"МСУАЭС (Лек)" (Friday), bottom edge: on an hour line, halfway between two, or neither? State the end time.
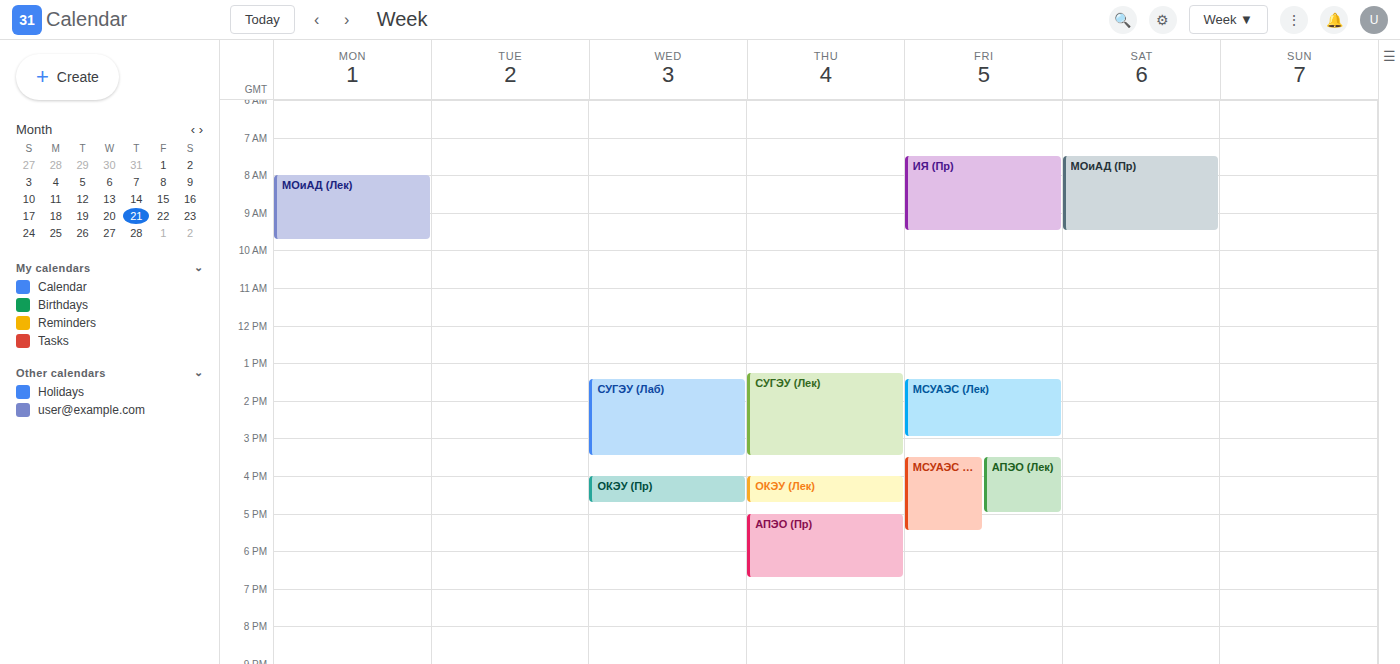
3:00 PM -- exactly on the 3 PM line.